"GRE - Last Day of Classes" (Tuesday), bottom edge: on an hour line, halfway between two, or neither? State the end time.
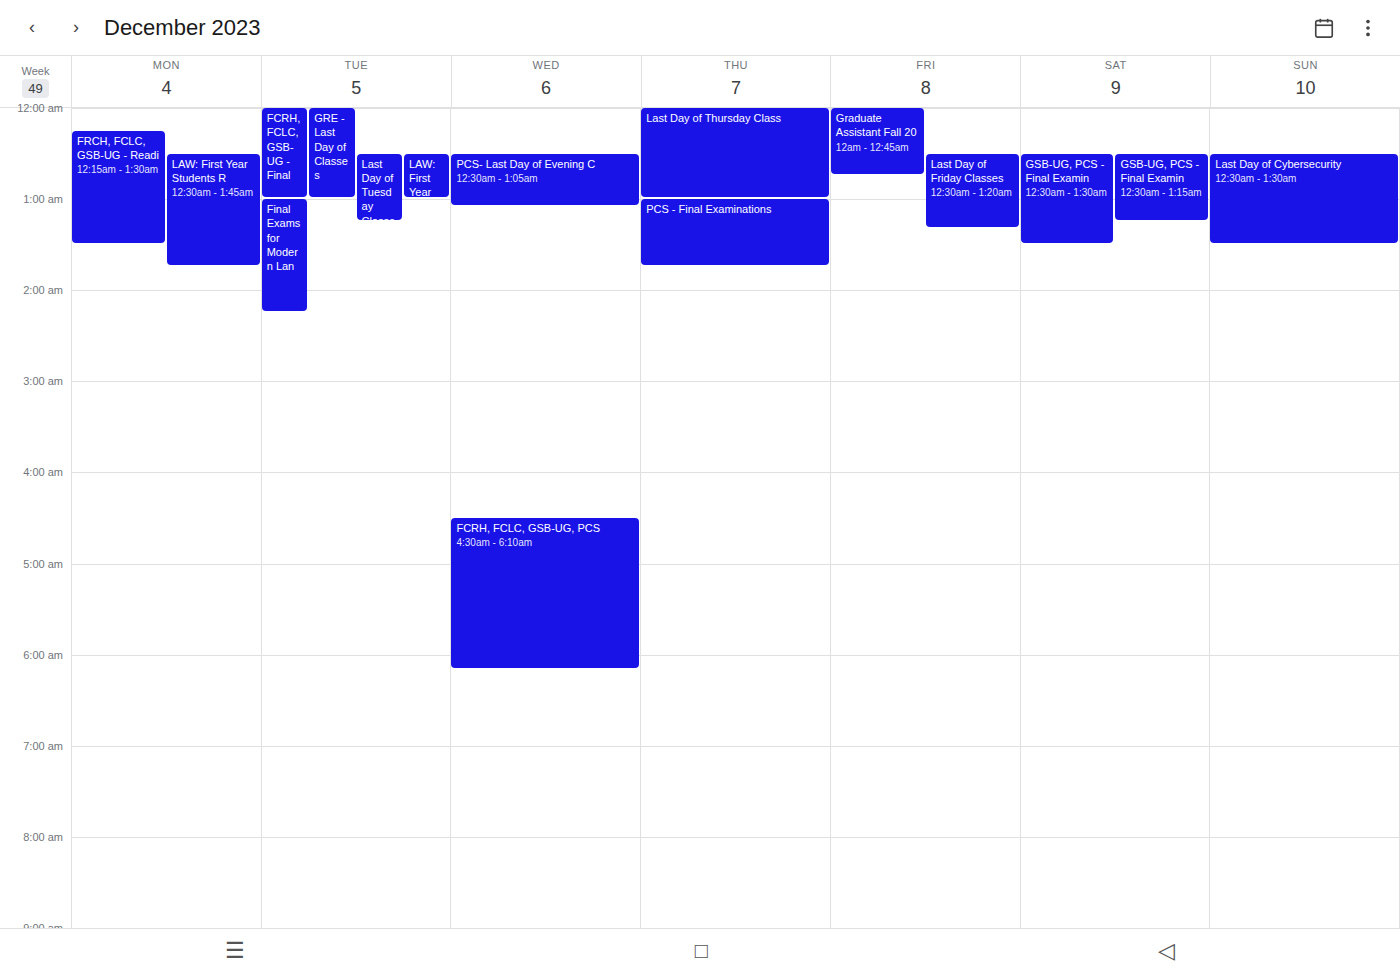
1:00 AM -- exactly on the 1 AM line.